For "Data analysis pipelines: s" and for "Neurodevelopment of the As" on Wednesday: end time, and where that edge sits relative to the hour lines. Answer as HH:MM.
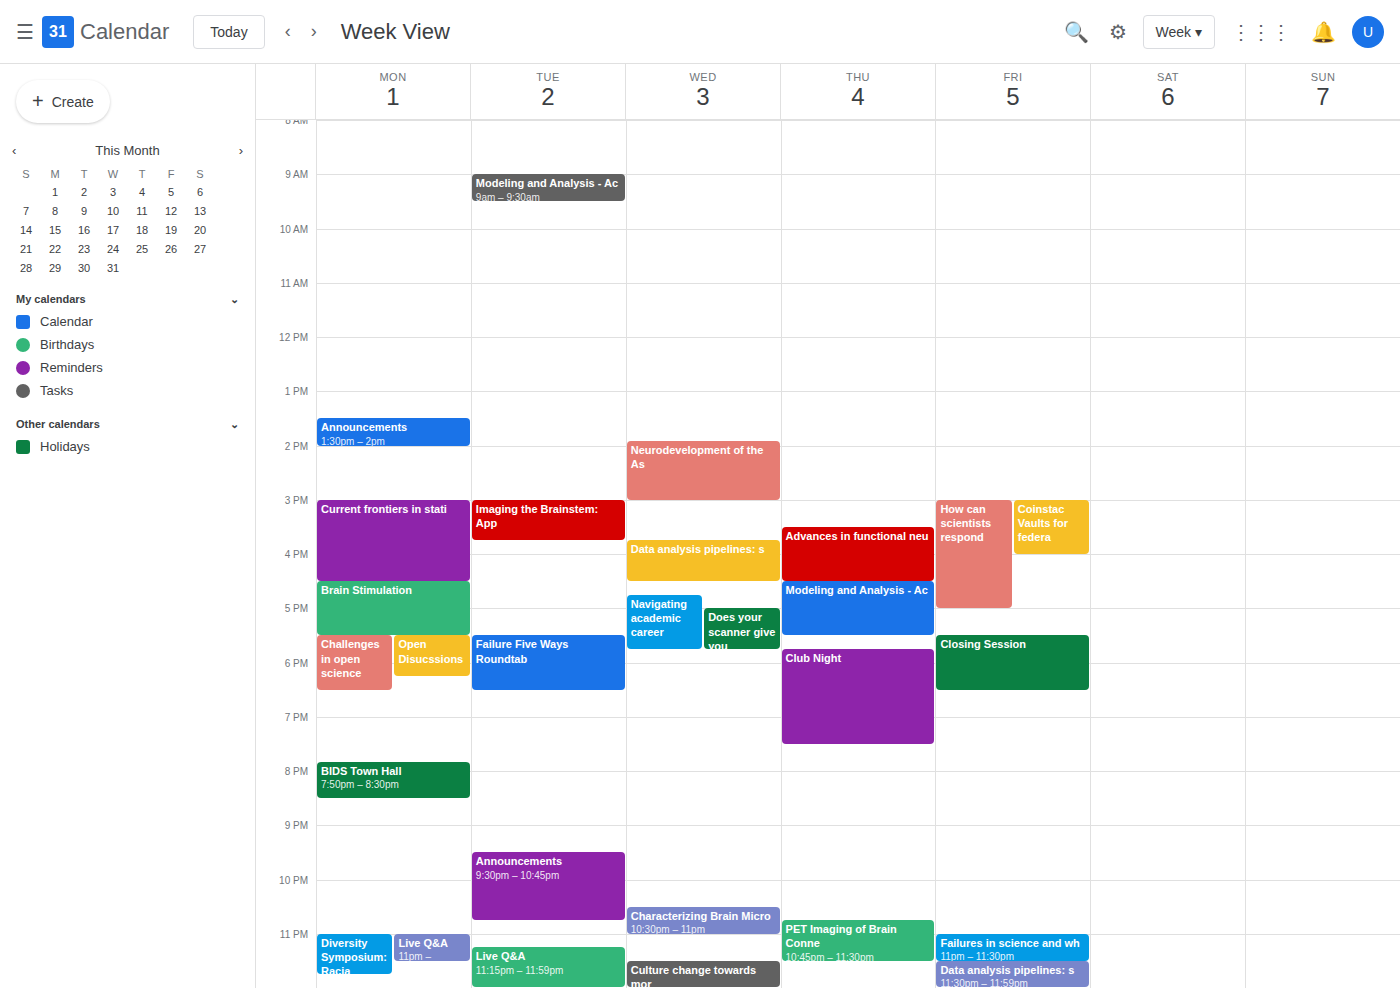
"Data analysis pipelines: s": 16:30, halfway between the 16:00 and 17:00 lines. "Neurodevelopment of the As": 15:00, exactly on the 15:00 line.